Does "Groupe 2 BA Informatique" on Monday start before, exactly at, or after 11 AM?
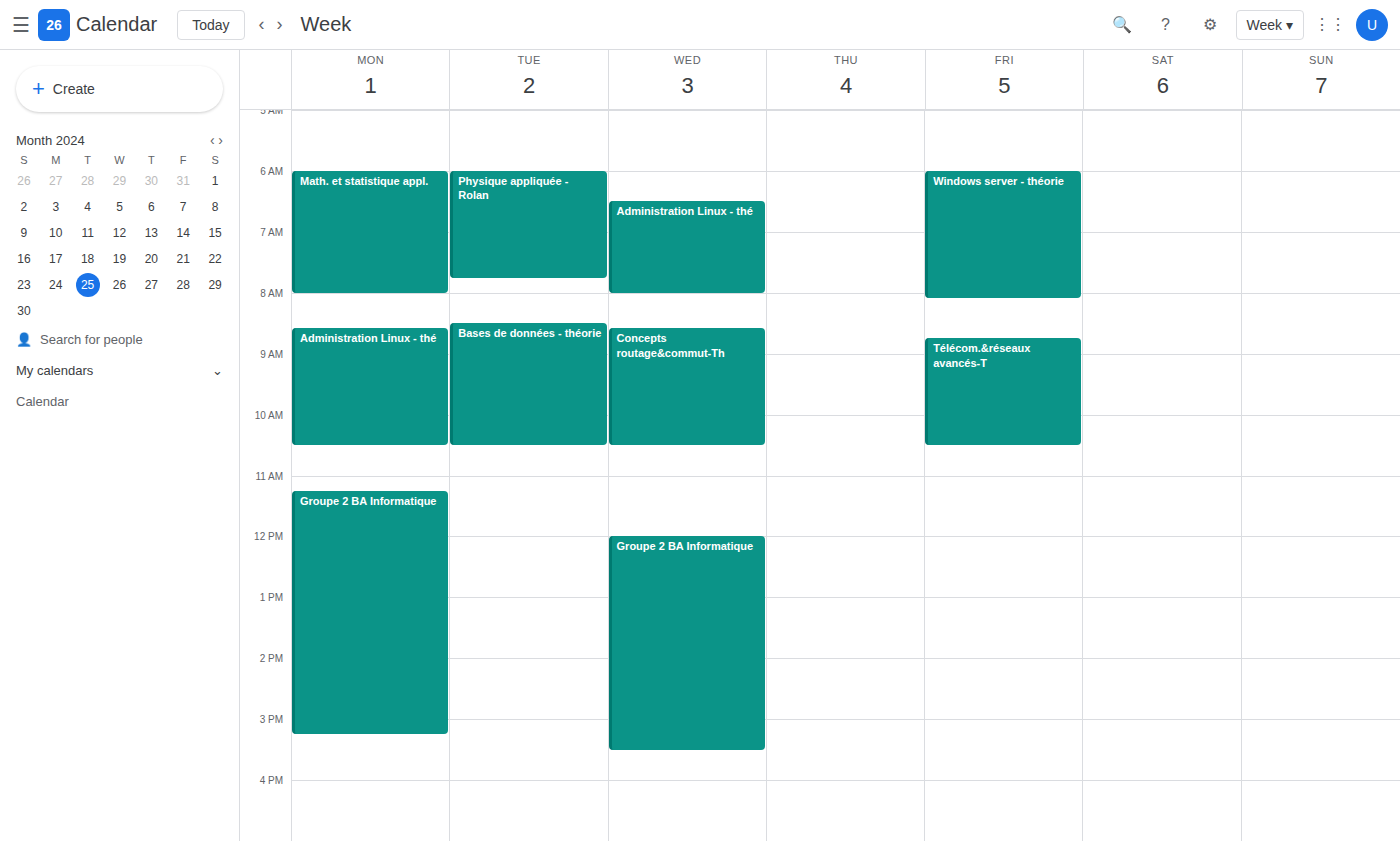
11:15 AM -- after 11 AM, 15 minutes below the 11 AM line.